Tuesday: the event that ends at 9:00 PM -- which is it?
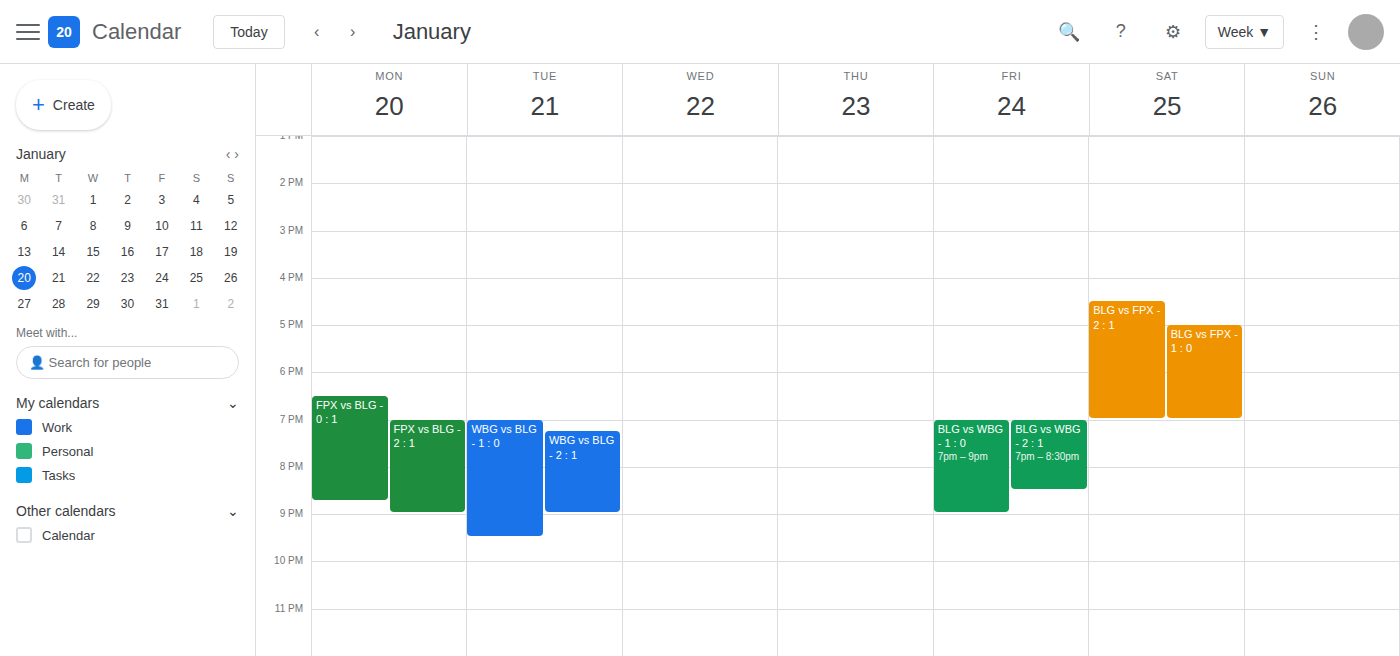
"WBG vs BLG - 2 : 1"